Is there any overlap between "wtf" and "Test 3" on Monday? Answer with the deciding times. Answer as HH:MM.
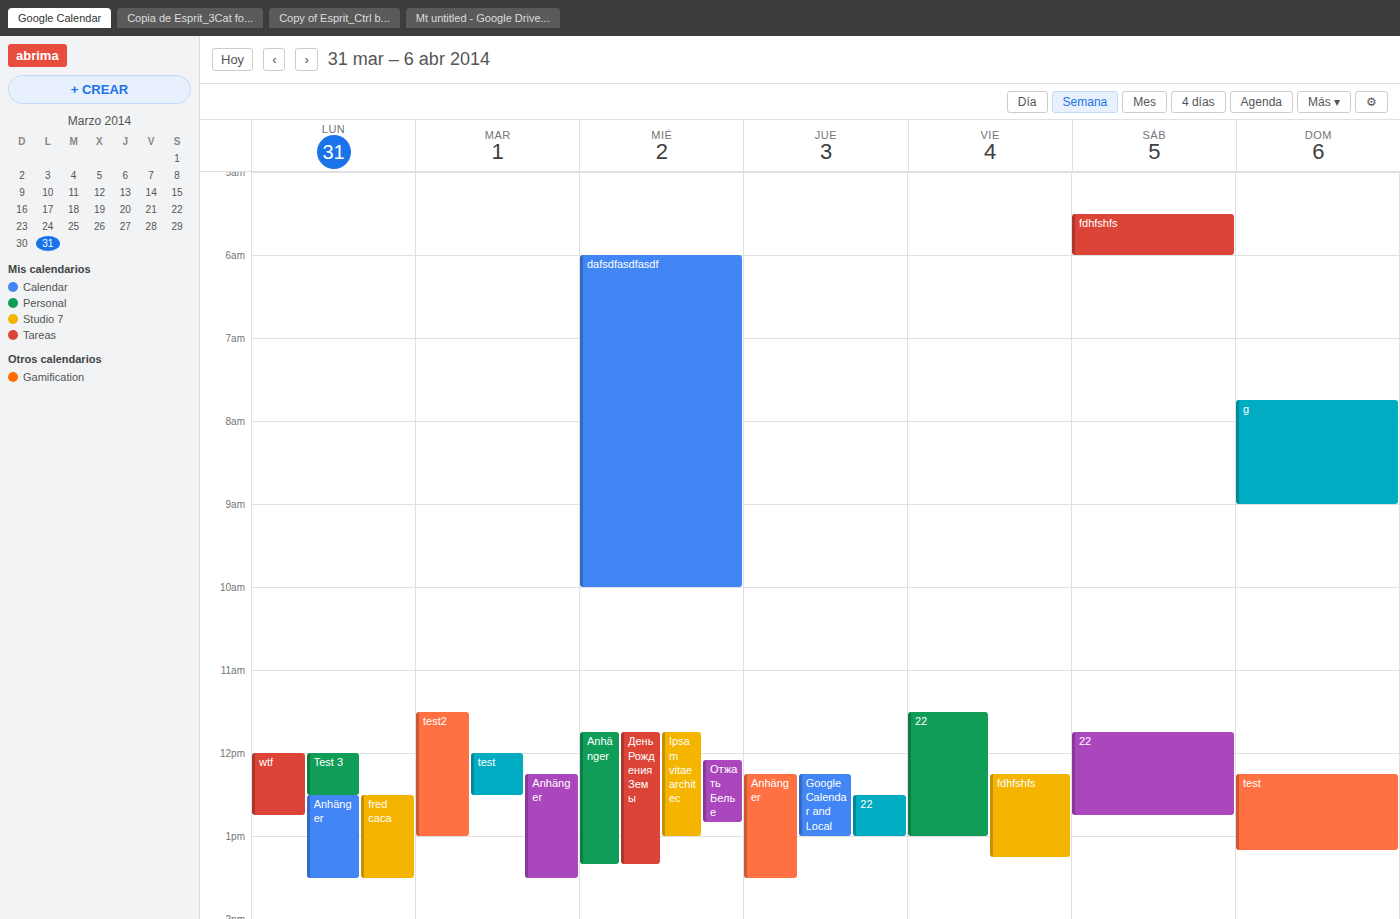
"Test 3" runs 12:00 to 12:30, inside "wtf" -- they overlap.